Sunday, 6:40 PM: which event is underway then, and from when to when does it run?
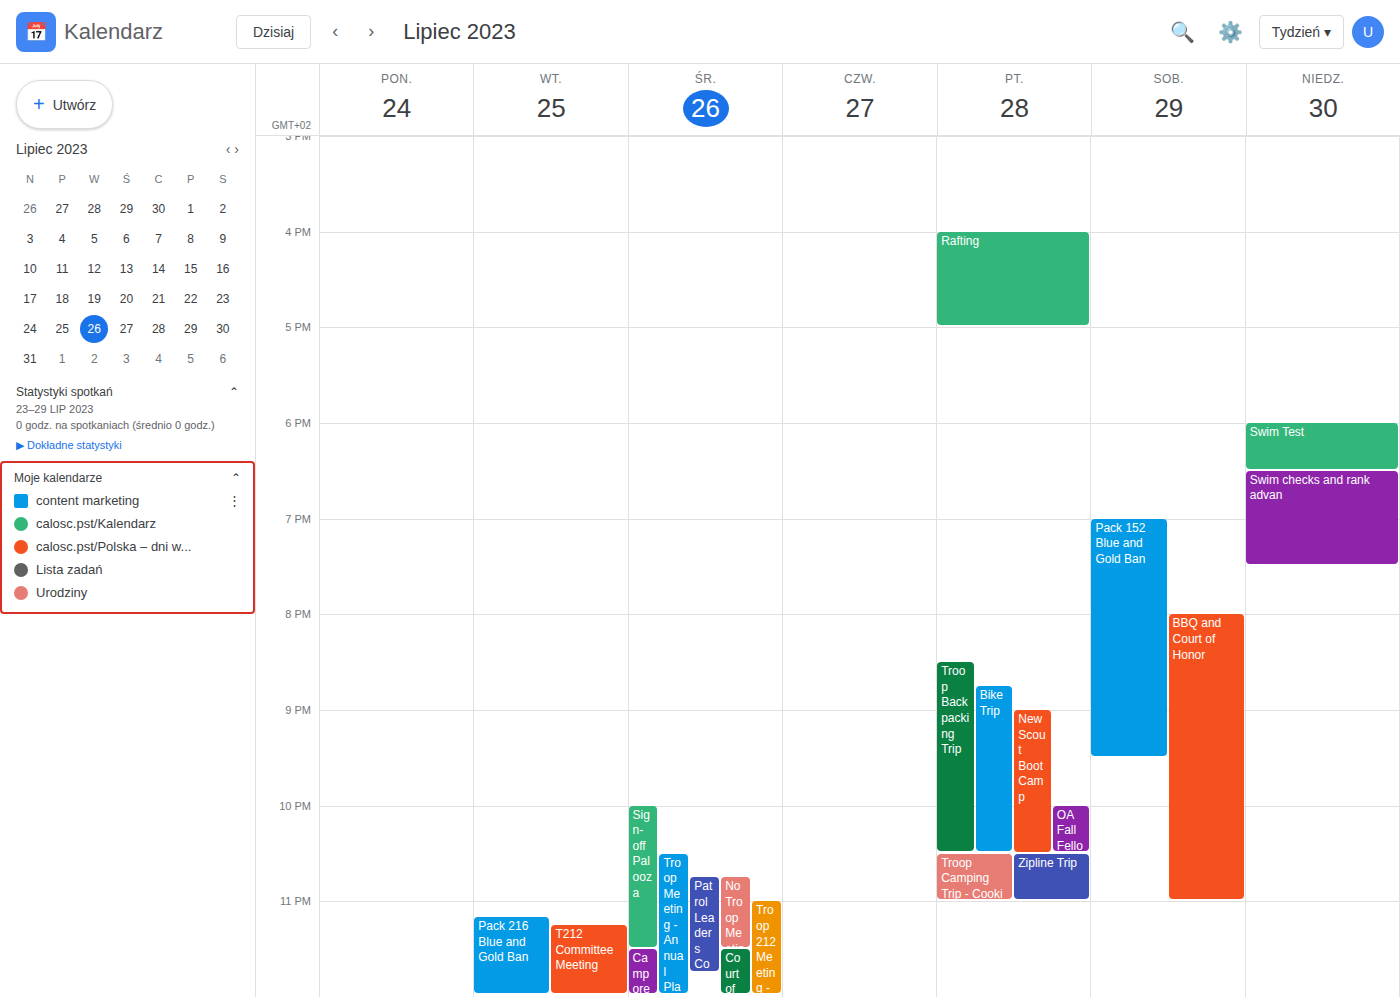
"Swim checks and rank advan", 6:30 PM to 7:30 PM